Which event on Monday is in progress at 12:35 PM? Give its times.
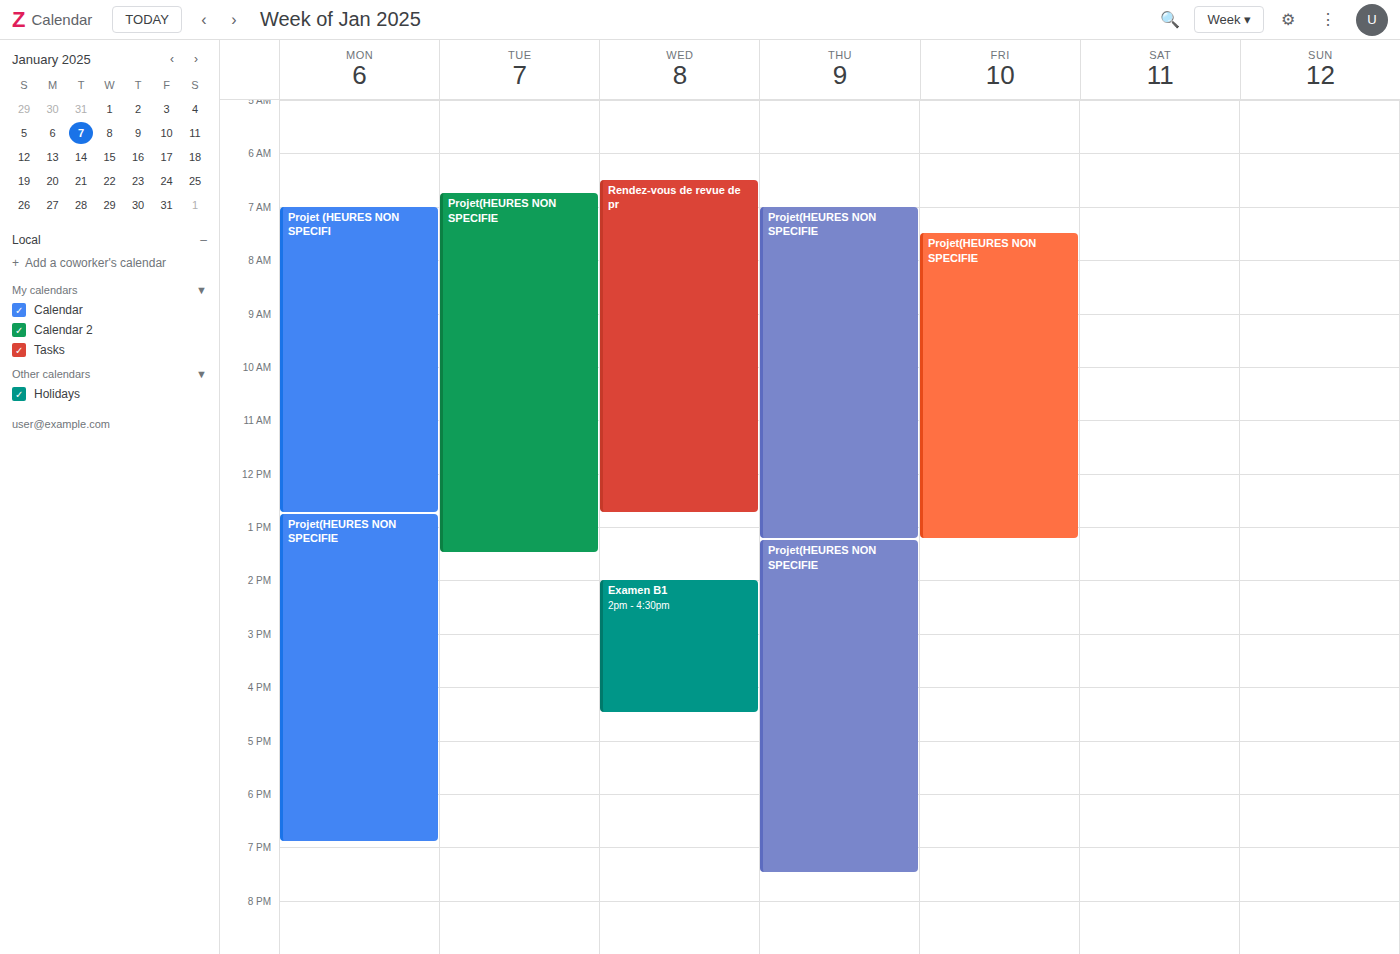
"Projet (HEURES NON SPECIFI", 7:00 AM to 12:45 PM